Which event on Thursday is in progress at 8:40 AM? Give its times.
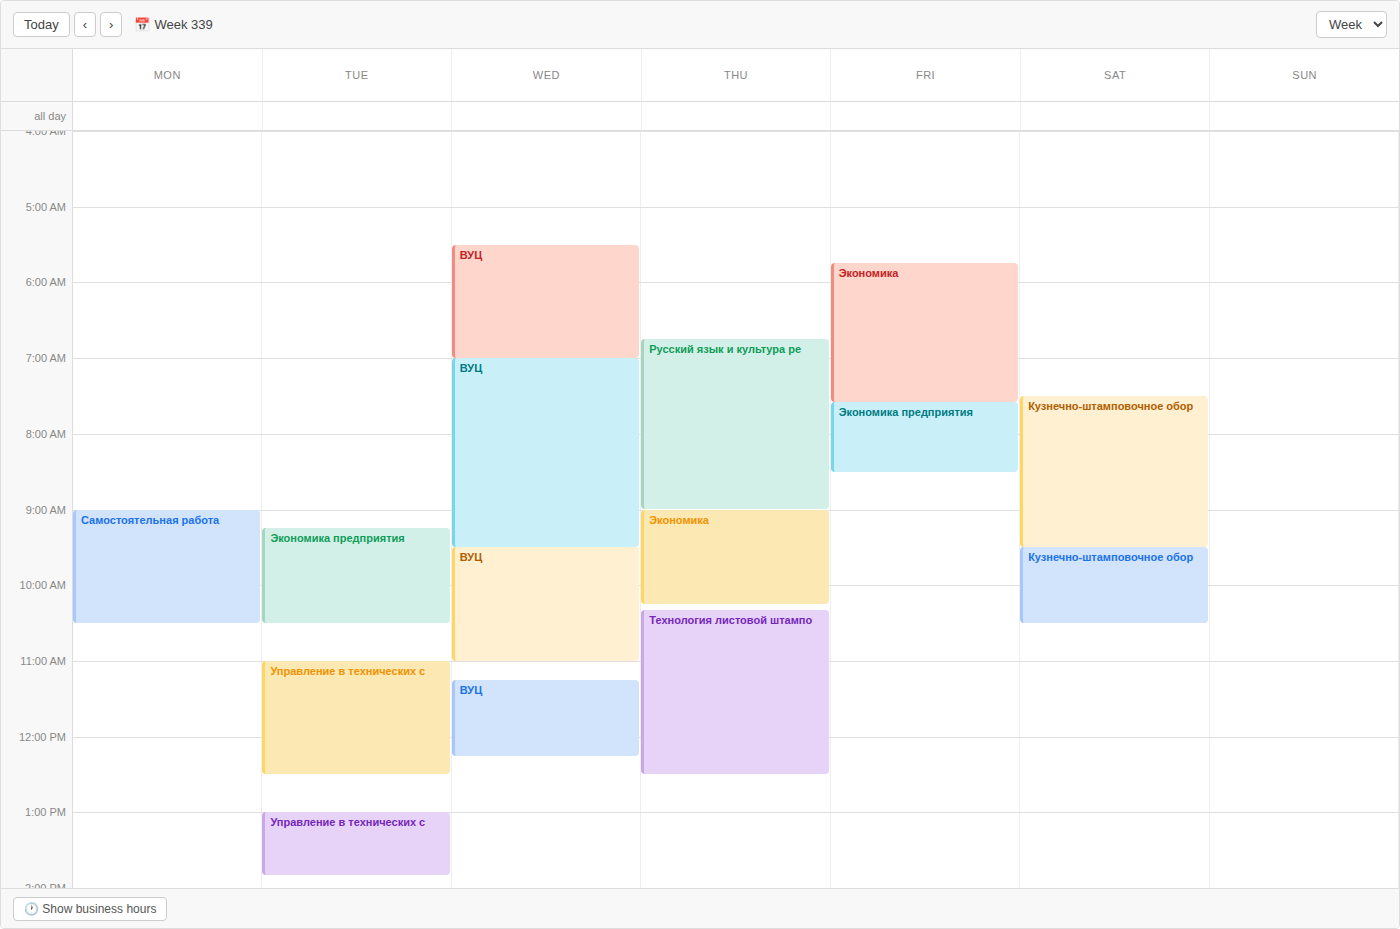
"Русский язык и культура ре", 6:45 AM to 9:00 AM